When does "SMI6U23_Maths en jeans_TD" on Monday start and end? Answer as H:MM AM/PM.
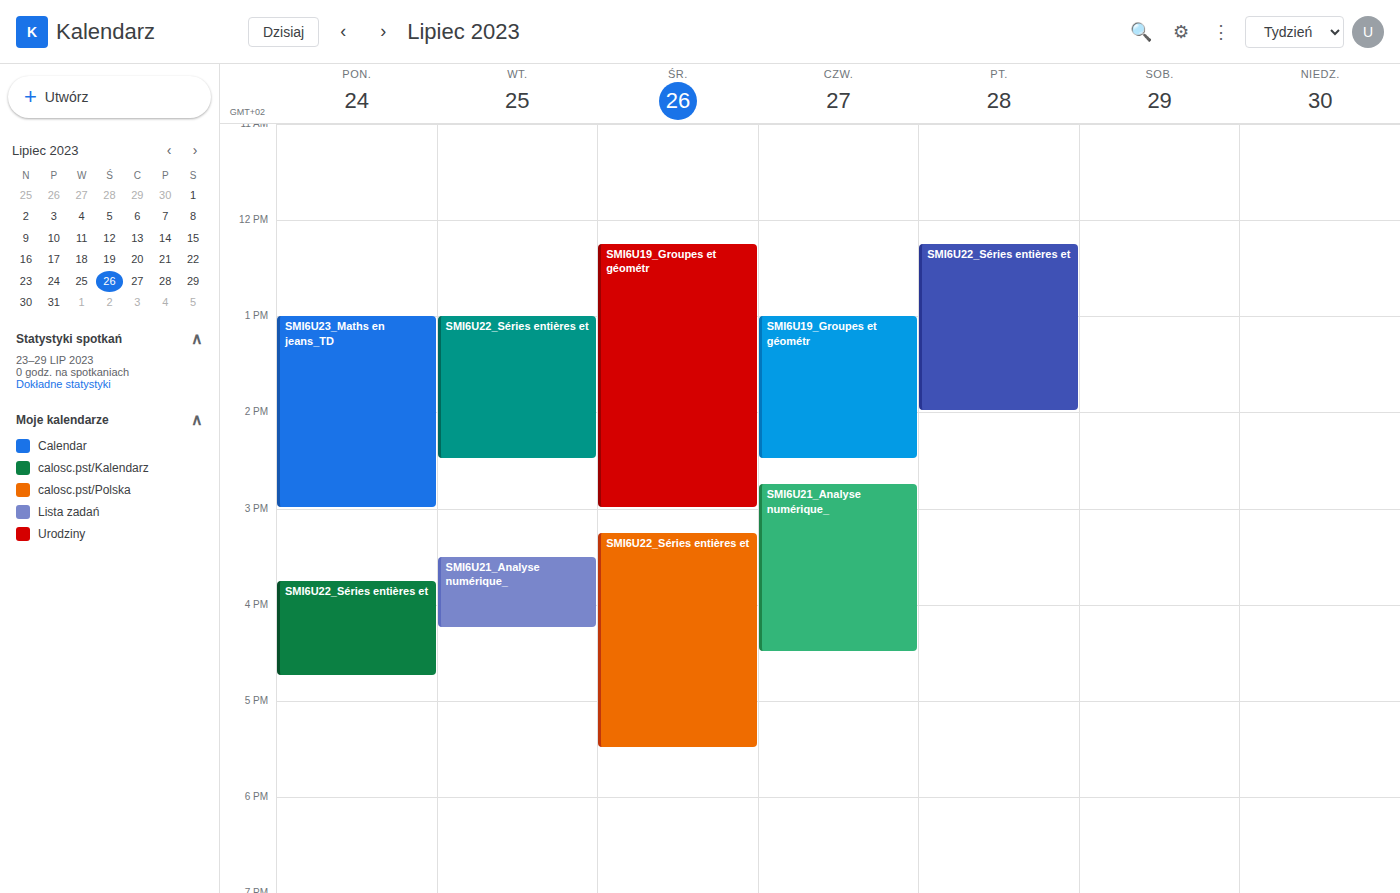
1:00 PM to 3:00 PM